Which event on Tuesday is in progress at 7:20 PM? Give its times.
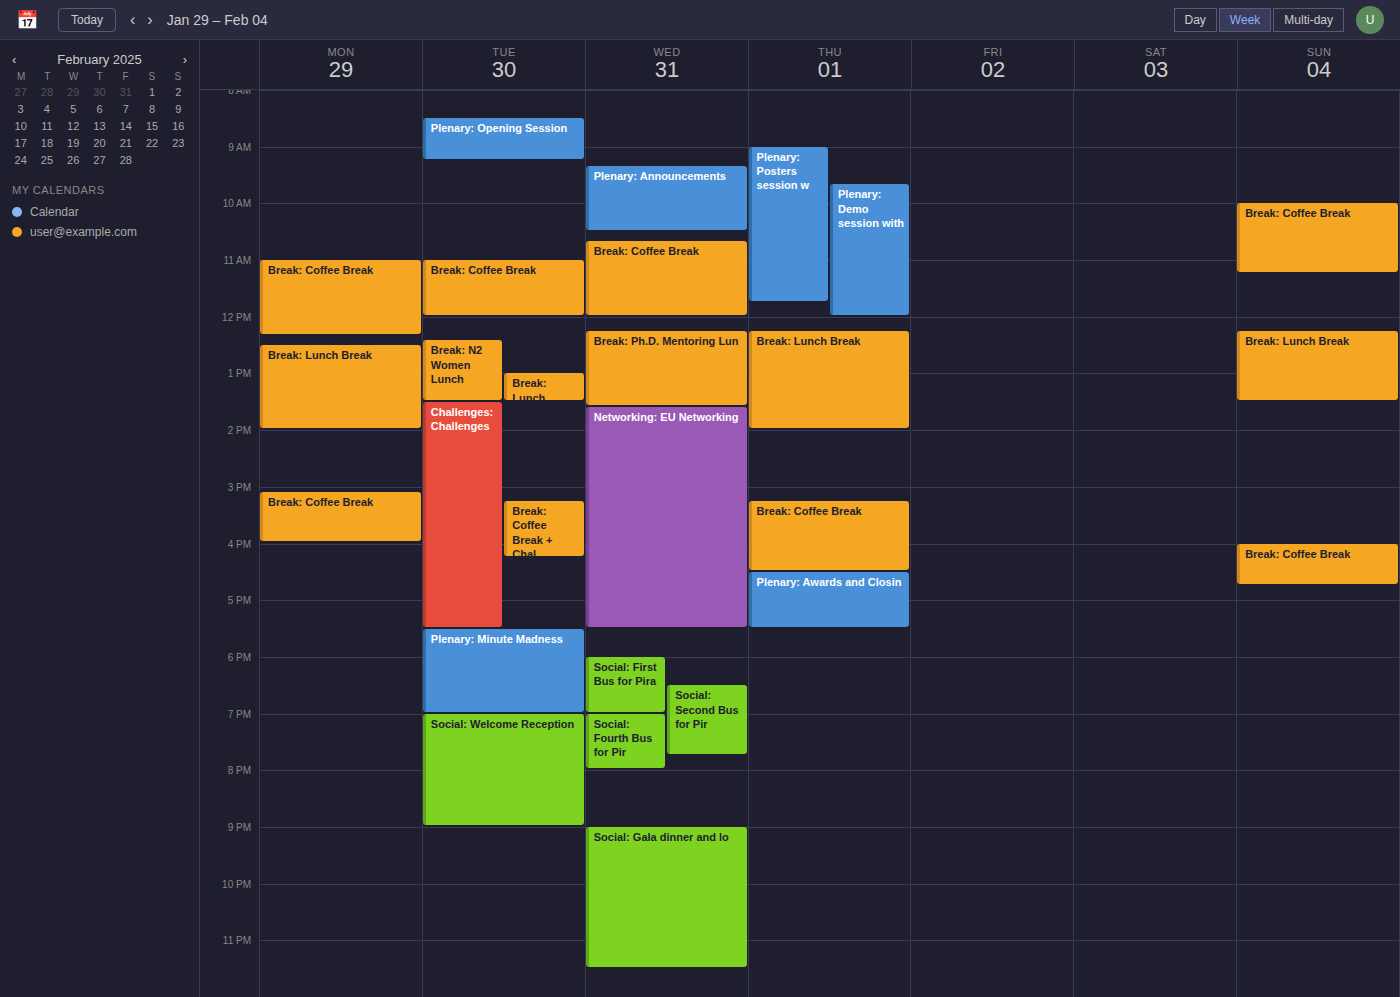
"Social: Welcome Reception", 7:00 PM to 9:00 PM